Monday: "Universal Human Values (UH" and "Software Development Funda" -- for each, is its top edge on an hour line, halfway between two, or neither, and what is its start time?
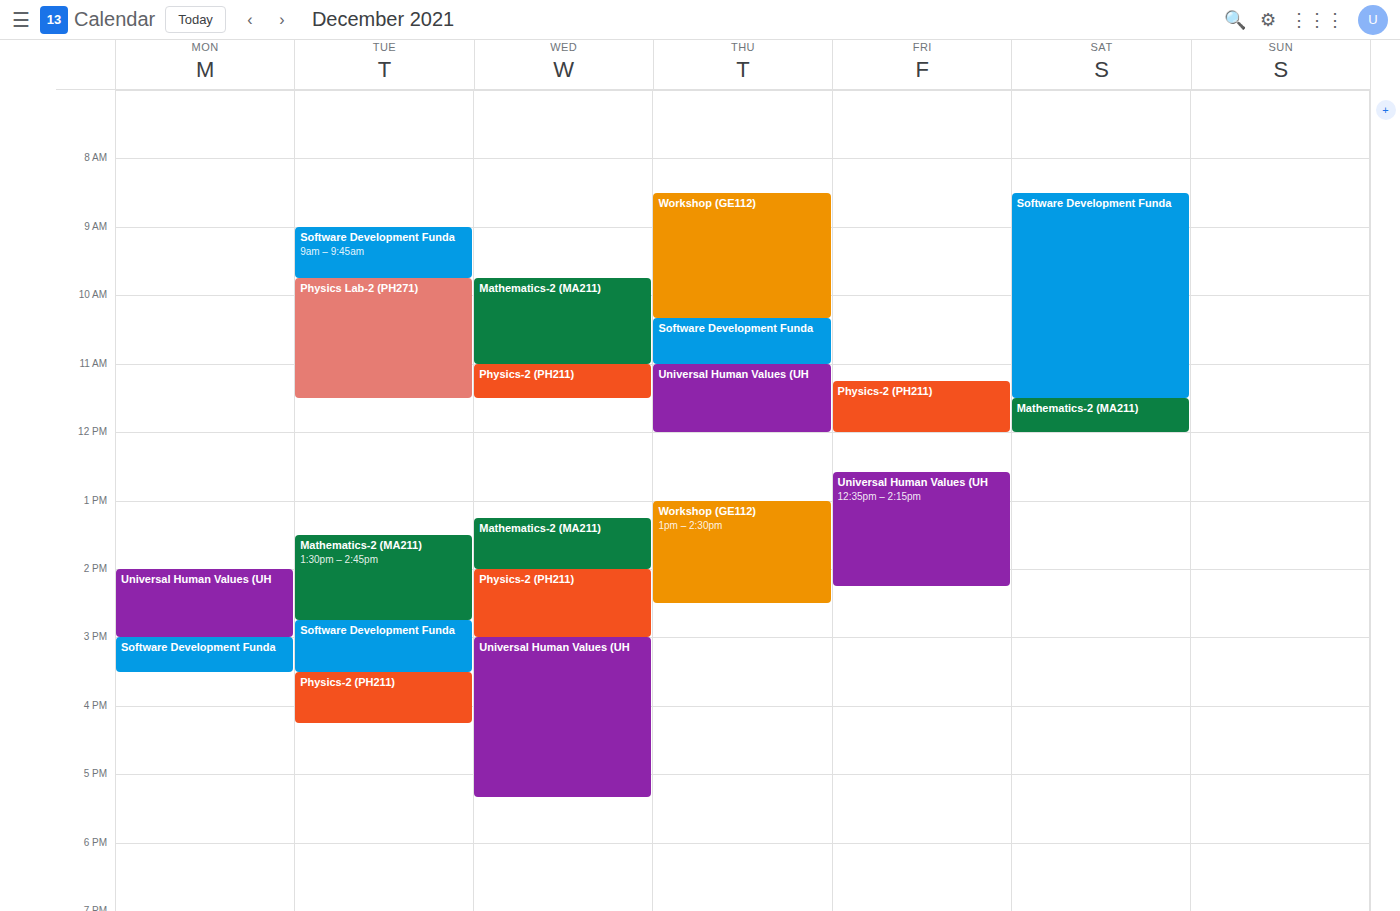
"Universal Human Values (UH": 2:00 PM, exactly on the 2 PM line. "Software Development Funda": 3:00 PM, exactly on the 3 PM line.